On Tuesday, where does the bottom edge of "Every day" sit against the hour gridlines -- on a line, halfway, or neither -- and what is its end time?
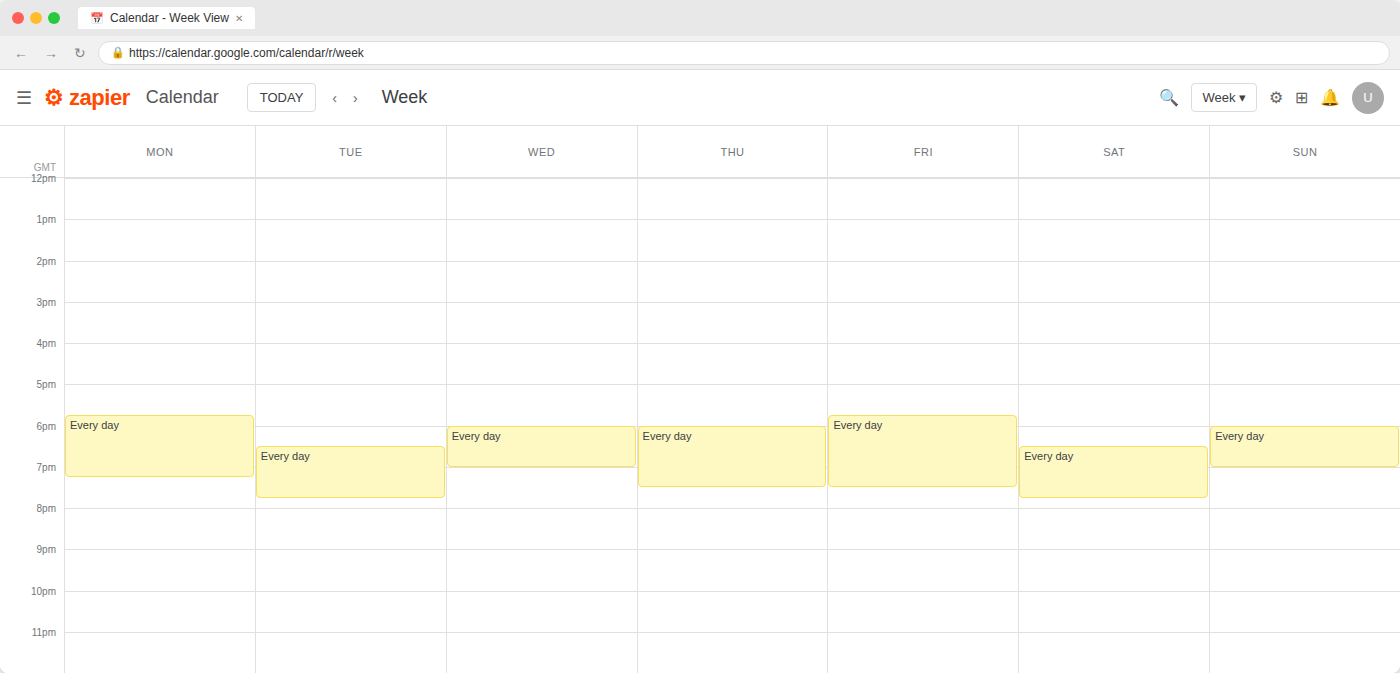
7:45 PM -- neither: three quarters of the way from the 7 PM line to the 8 PM line.